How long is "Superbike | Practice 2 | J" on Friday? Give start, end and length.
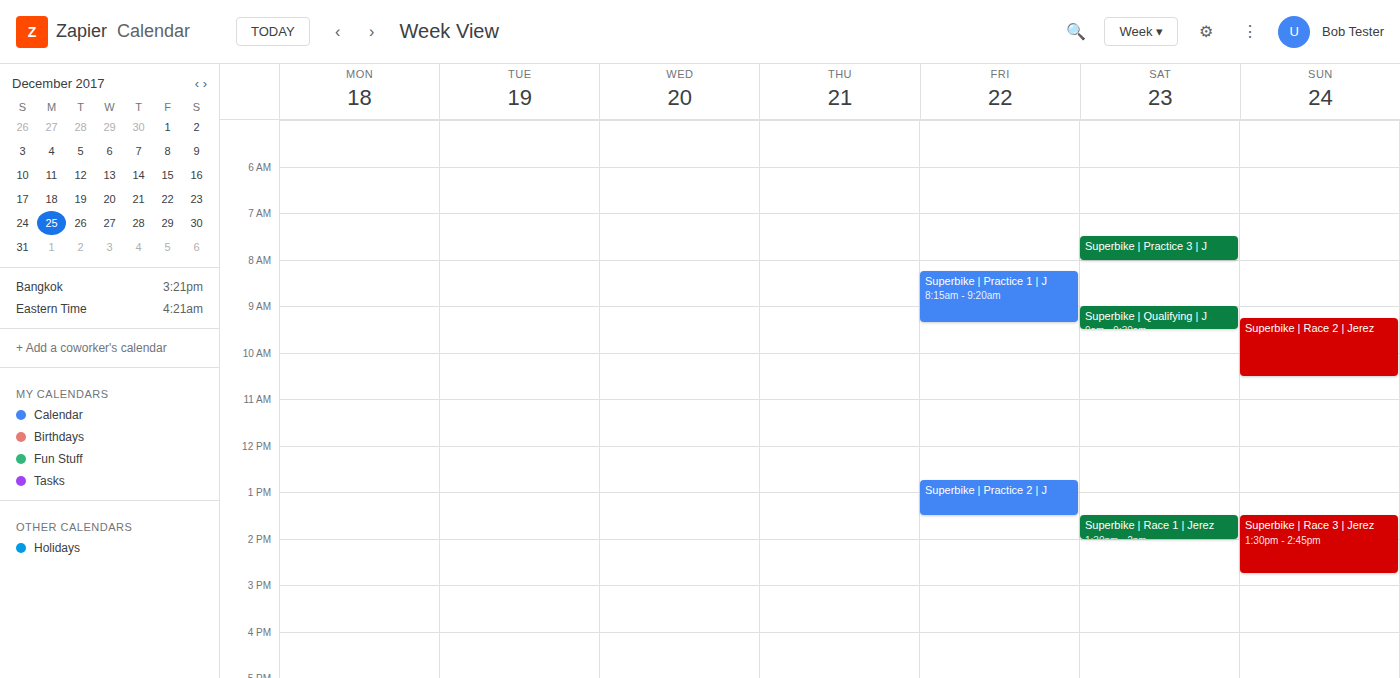
12:45 PM to 1:30 PM, 45 minutes